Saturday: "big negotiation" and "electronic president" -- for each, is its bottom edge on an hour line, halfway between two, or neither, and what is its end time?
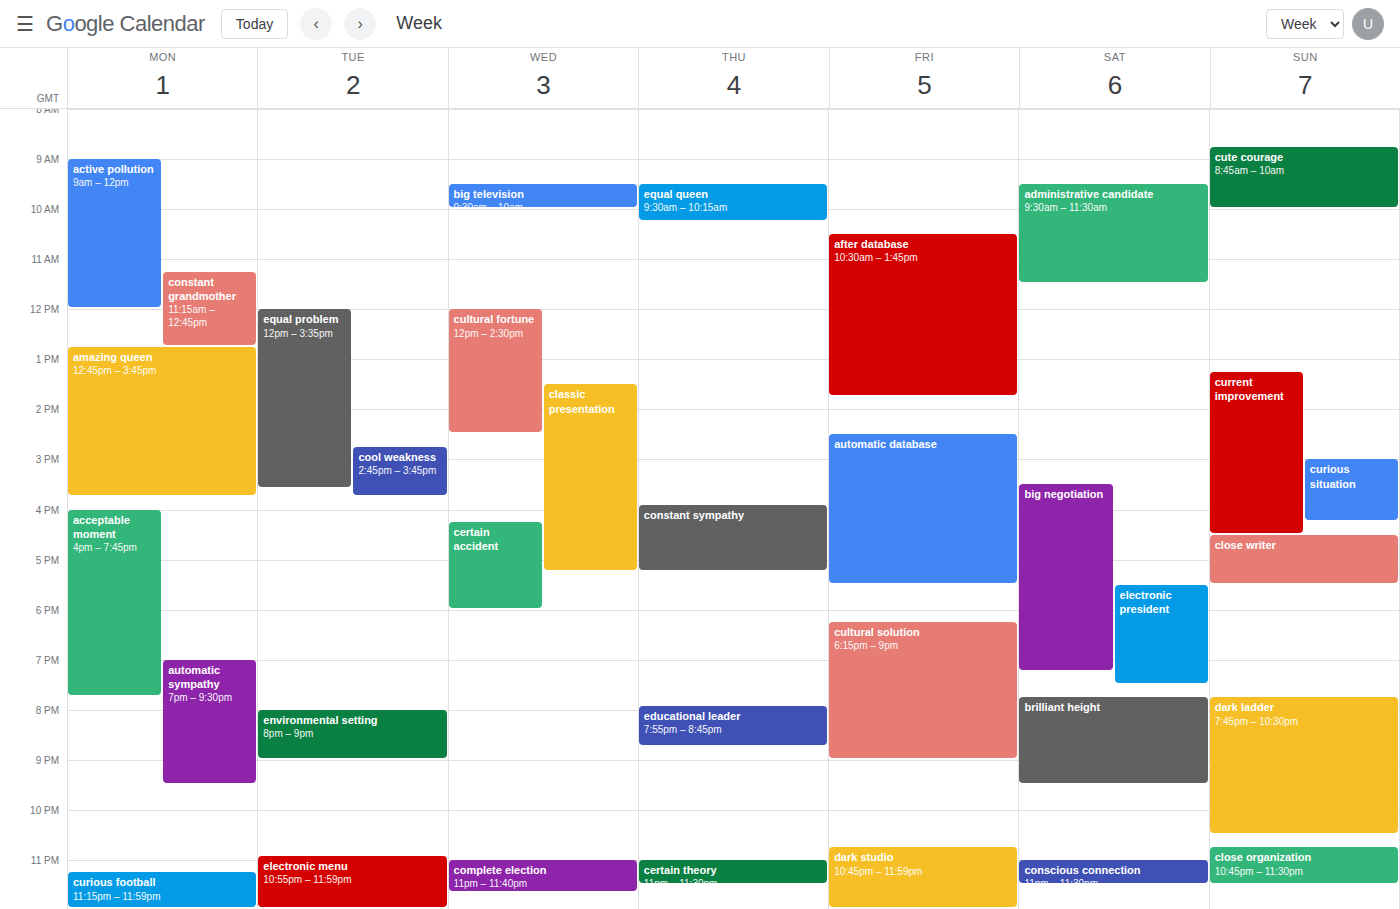
"big negotiation": 7:15 PM, neither: a quarter of the way from the 7 PM line to the 8 PM line. "electronic president": 7:30 PM, halfway between the 7 PM and 8 PM lines.